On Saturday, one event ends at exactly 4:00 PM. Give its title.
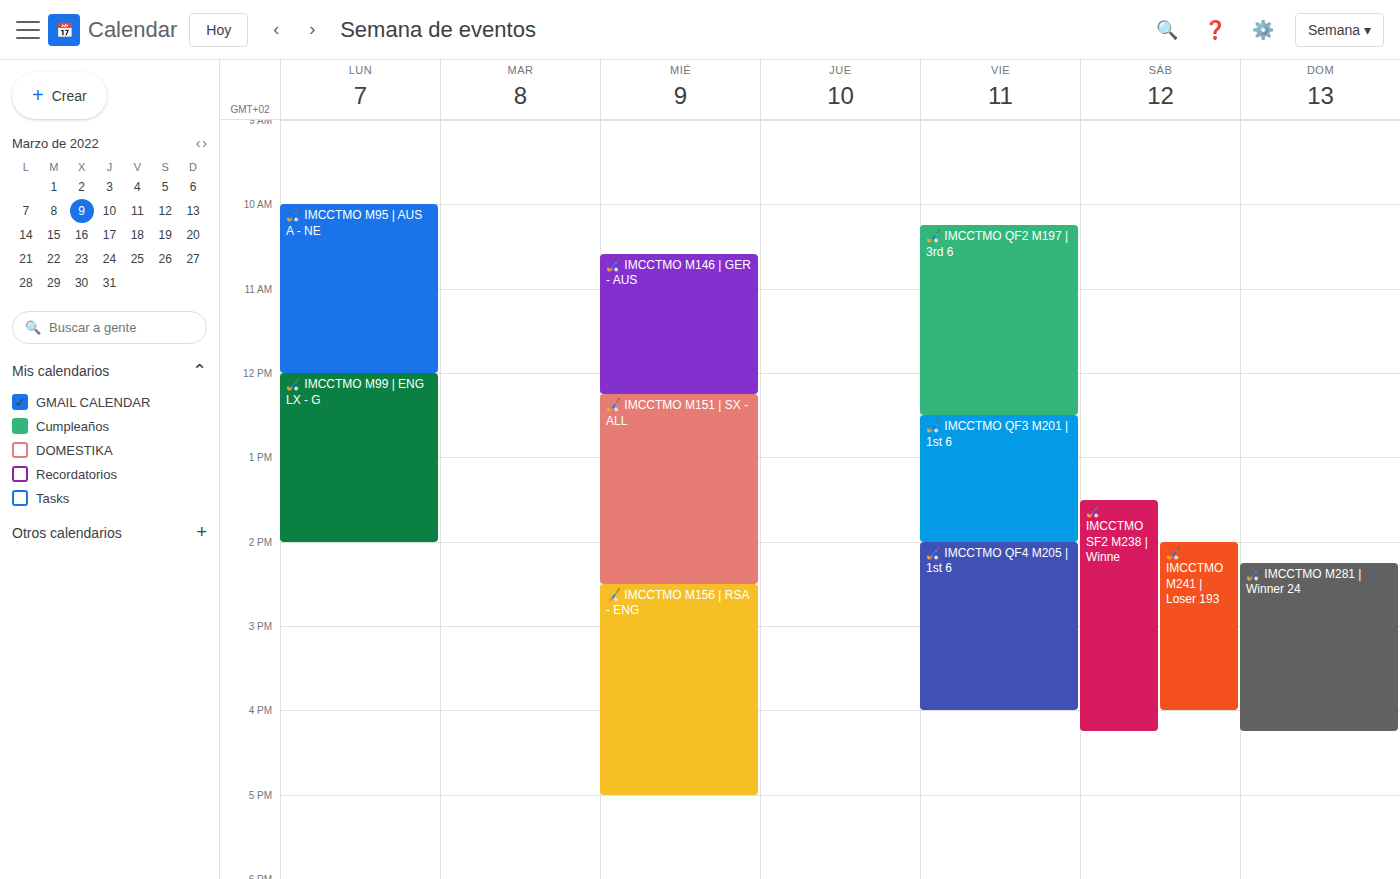
"🏑 IMCCTMO M241 | Loser 193"